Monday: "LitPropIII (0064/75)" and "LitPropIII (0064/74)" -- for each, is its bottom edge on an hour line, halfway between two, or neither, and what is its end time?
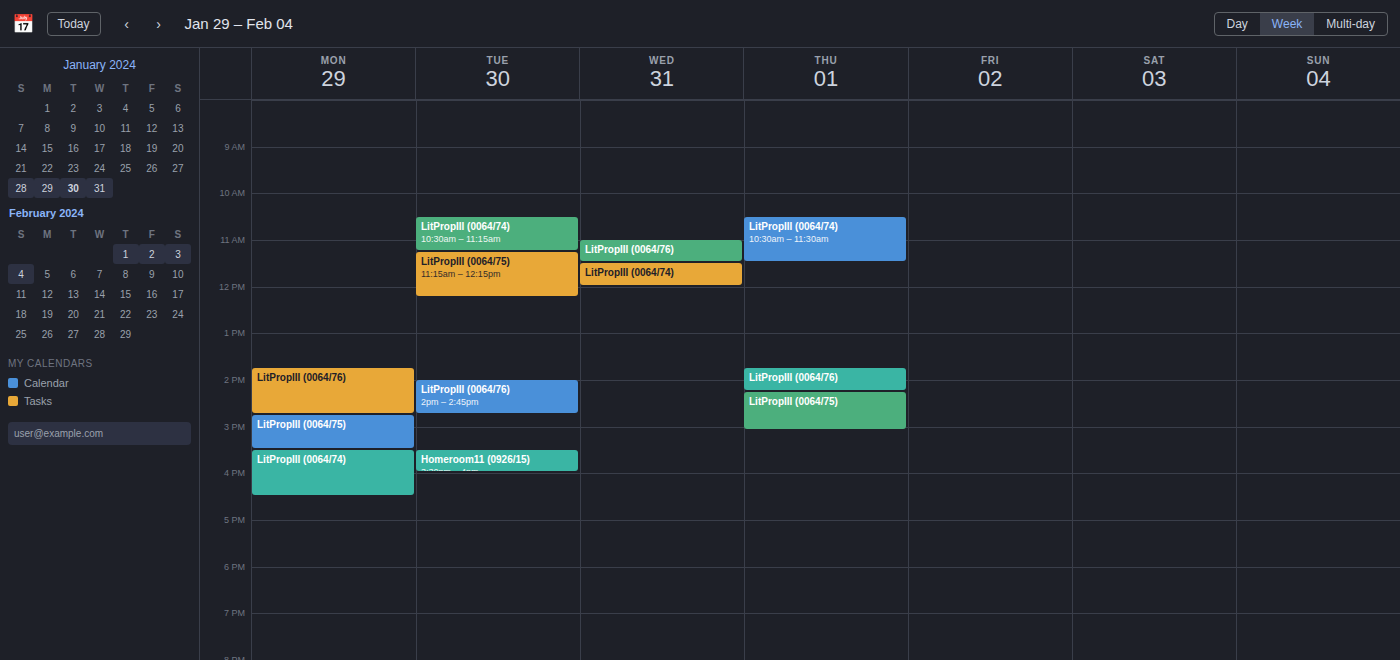
"LitPropIII (0064/75)": 3:30 PM, halfway between the 3 PM and 4 PM lines. "LitPropIII (0064/74)": 4:30 PM, halfway between the 4 PM and 5 PM lines.